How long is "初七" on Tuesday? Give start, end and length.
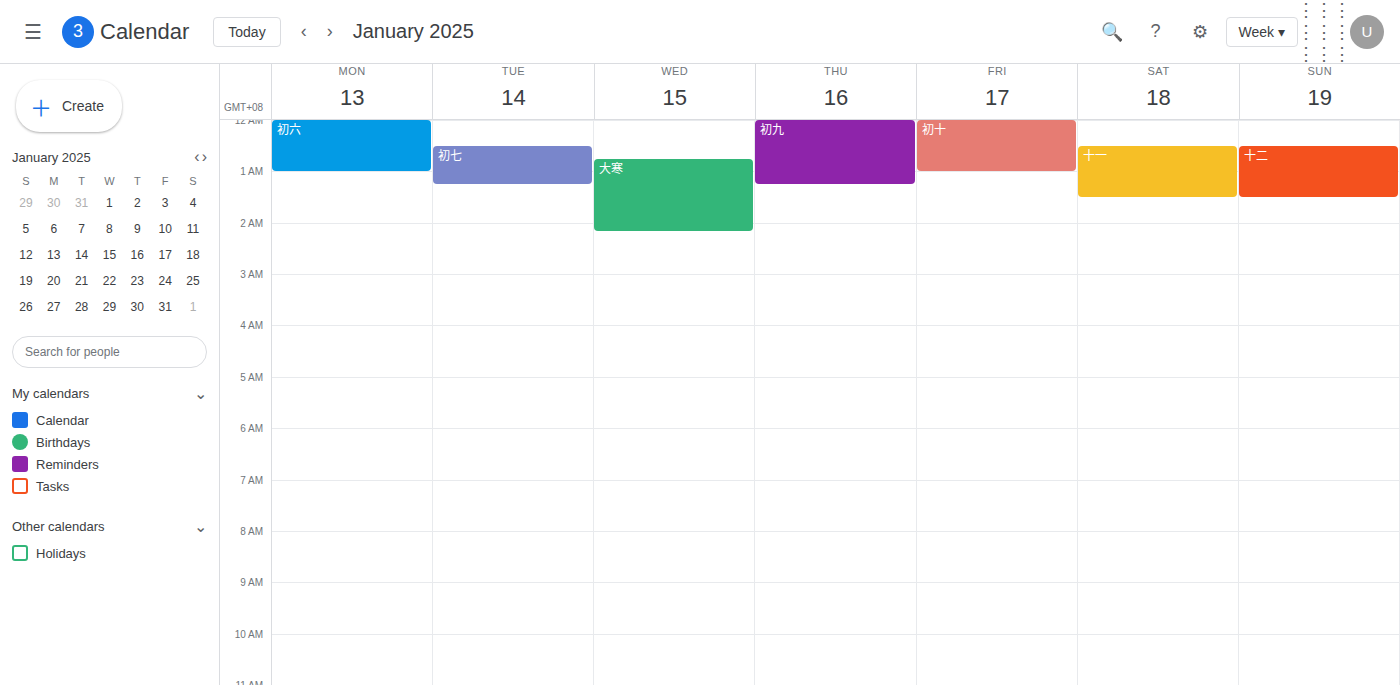
00:30 to 01:15, 45 minutes